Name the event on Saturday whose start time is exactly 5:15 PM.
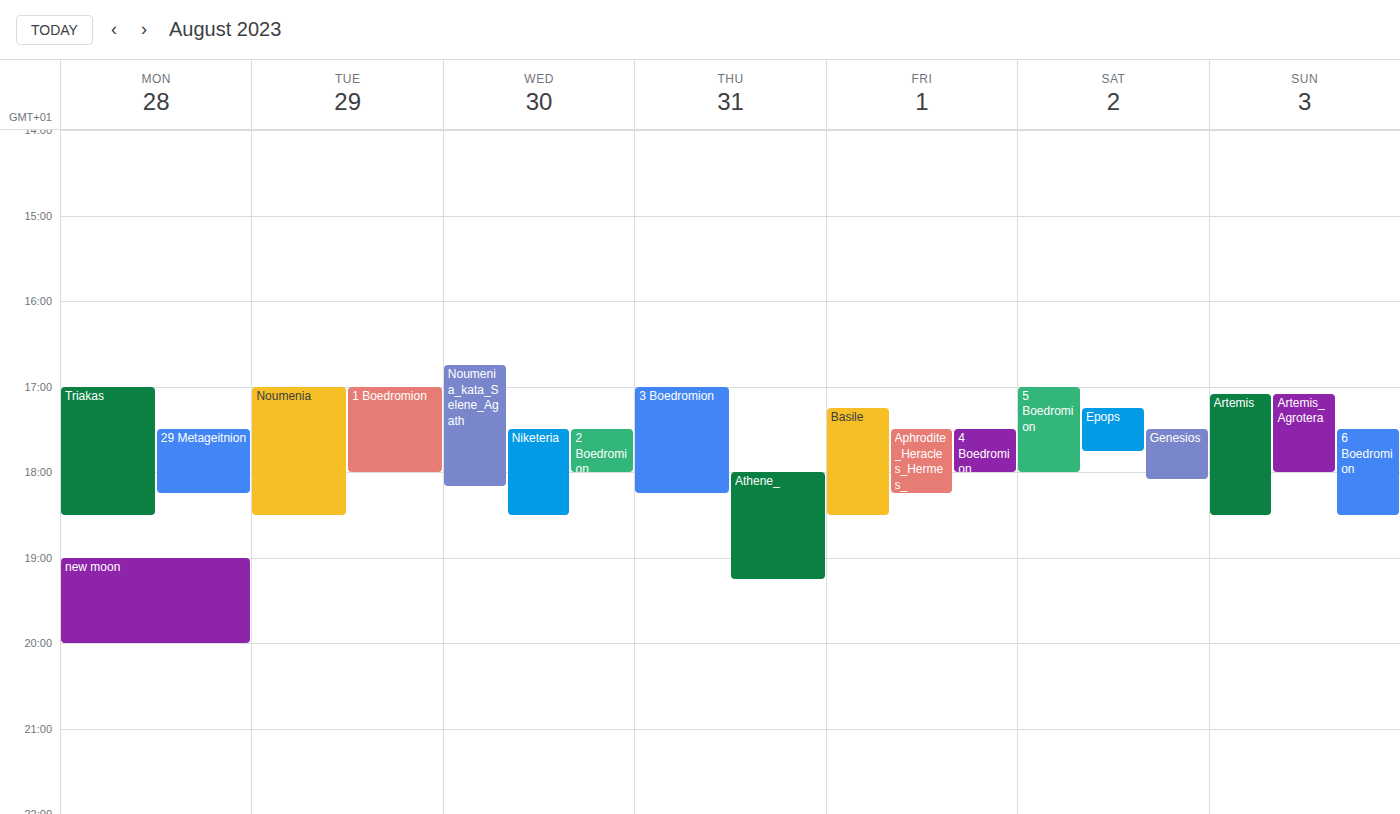
"Epops"